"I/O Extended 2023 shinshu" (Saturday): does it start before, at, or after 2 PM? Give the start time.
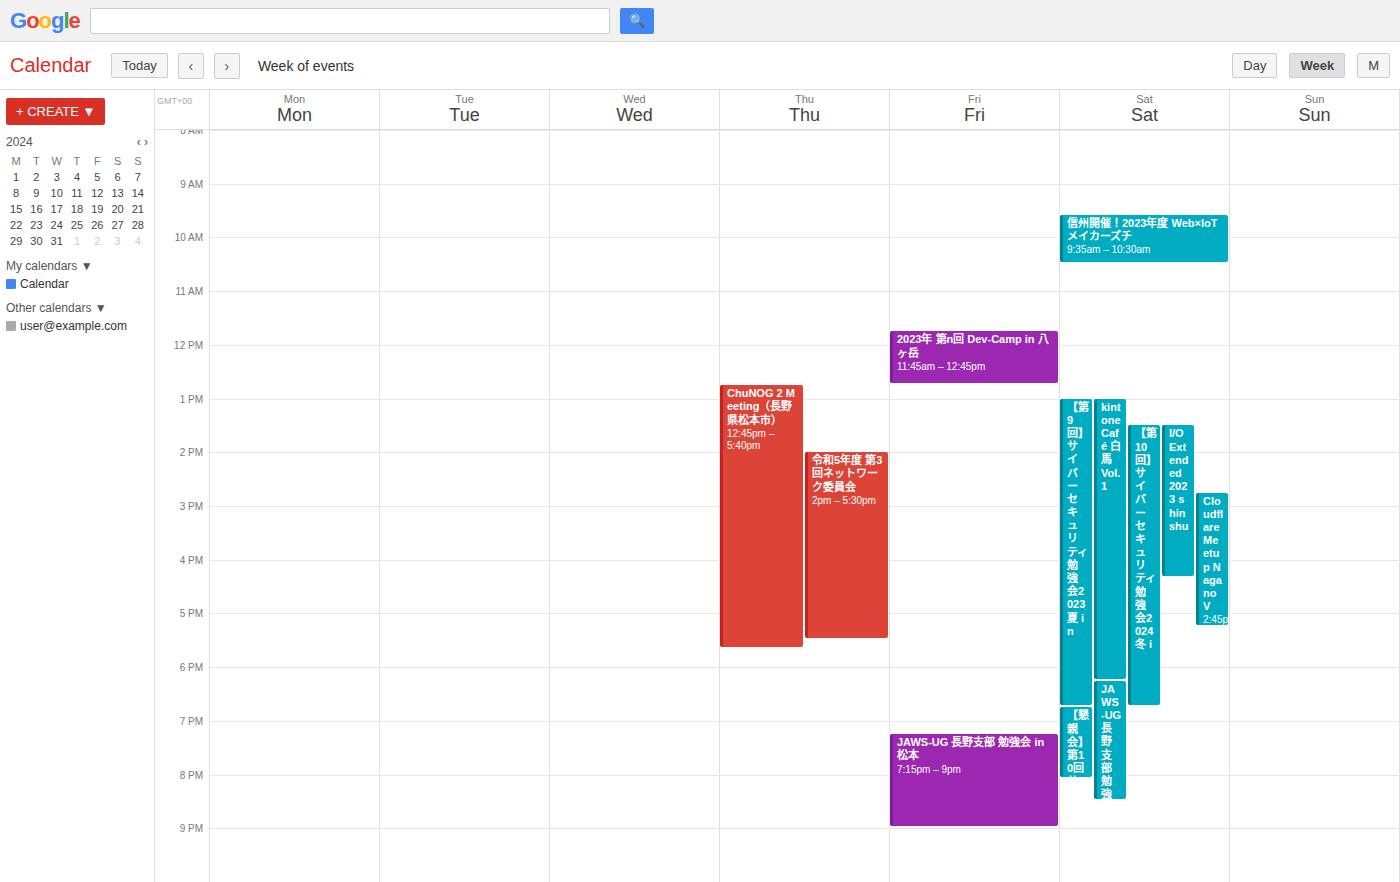
1:30 PM -- before 2 PM, 30 minutes above the 2 PM line.